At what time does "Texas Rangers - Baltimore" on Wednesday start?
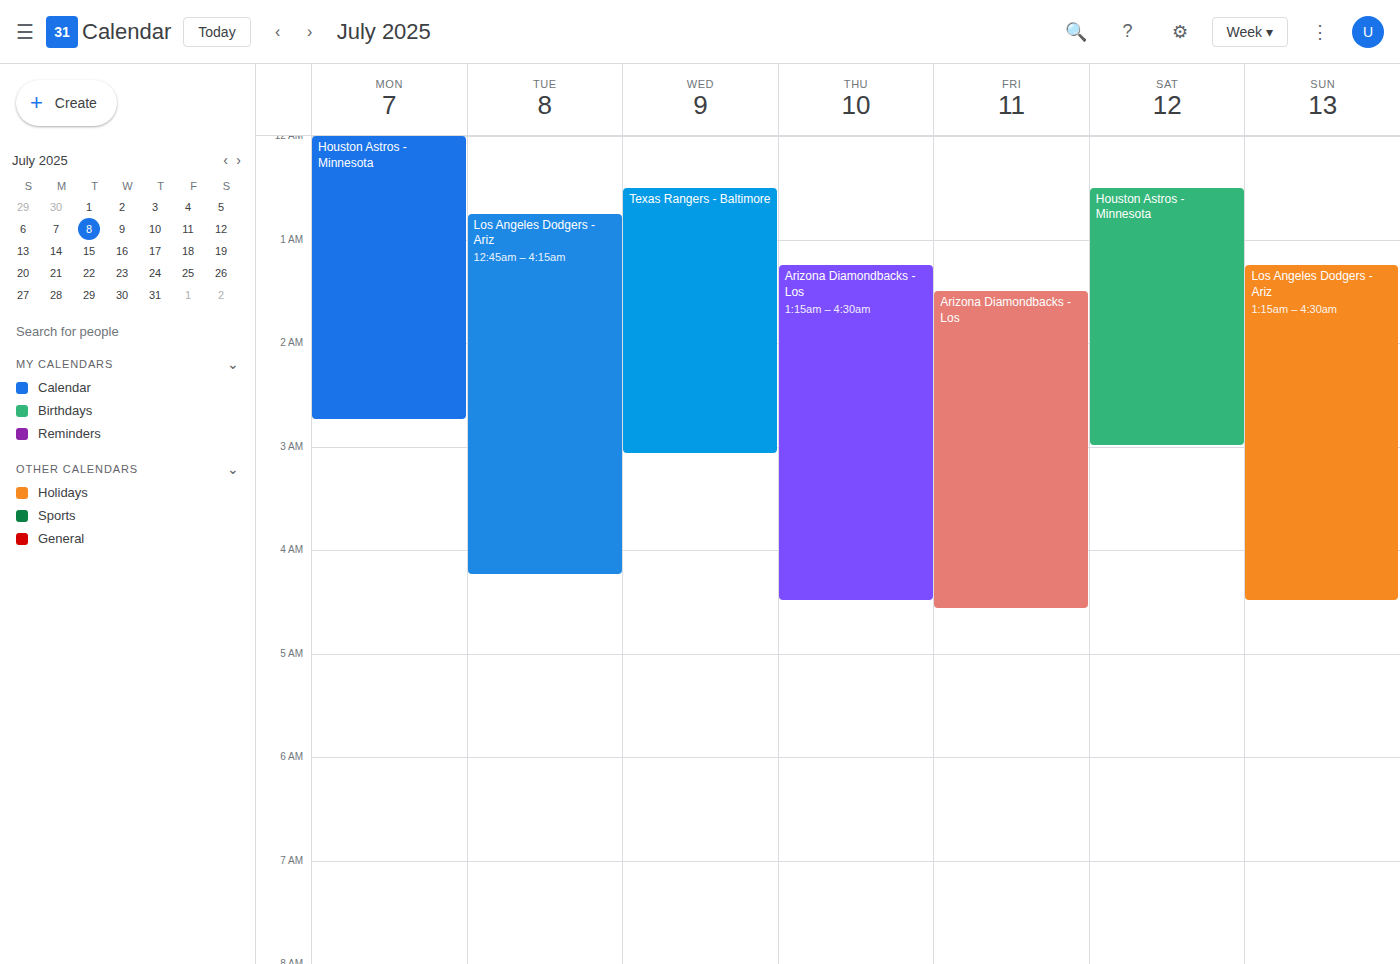
12:30 AM